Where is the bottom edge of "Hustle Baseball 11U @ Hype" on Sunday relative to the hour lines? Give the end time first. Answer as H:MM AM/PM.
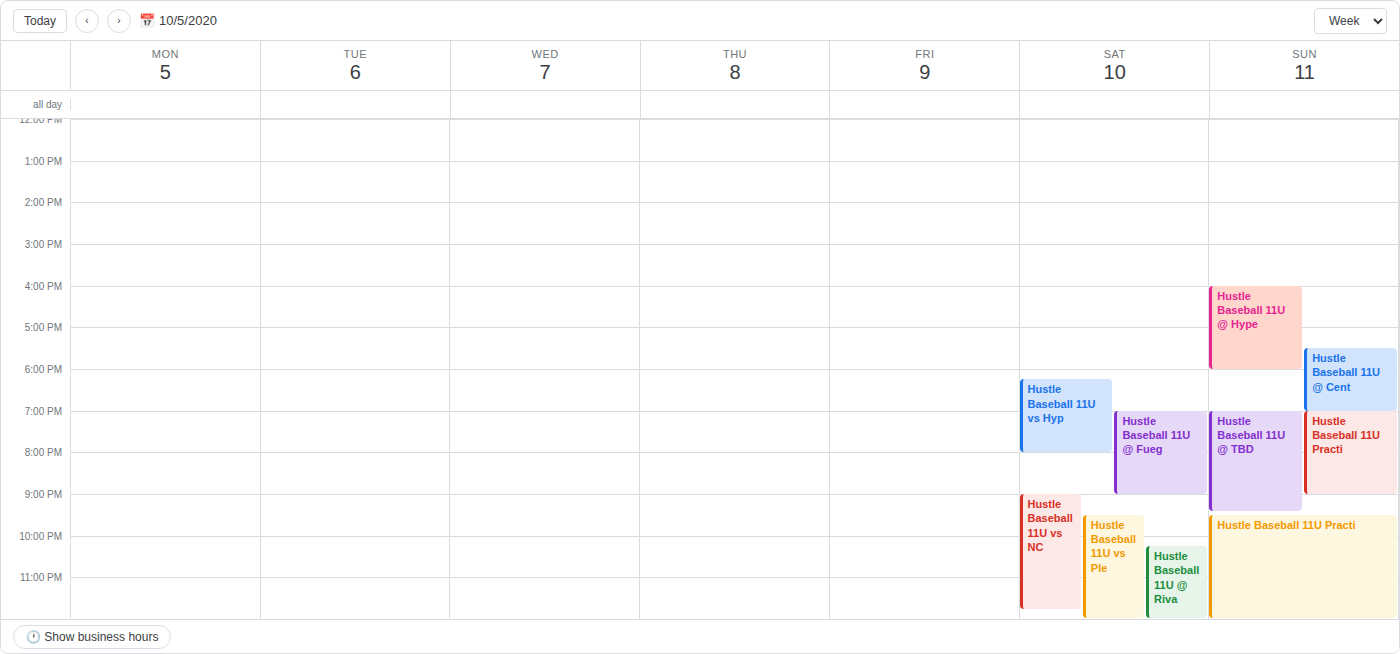
6:00 PM -- exactly on the 6 PM line.